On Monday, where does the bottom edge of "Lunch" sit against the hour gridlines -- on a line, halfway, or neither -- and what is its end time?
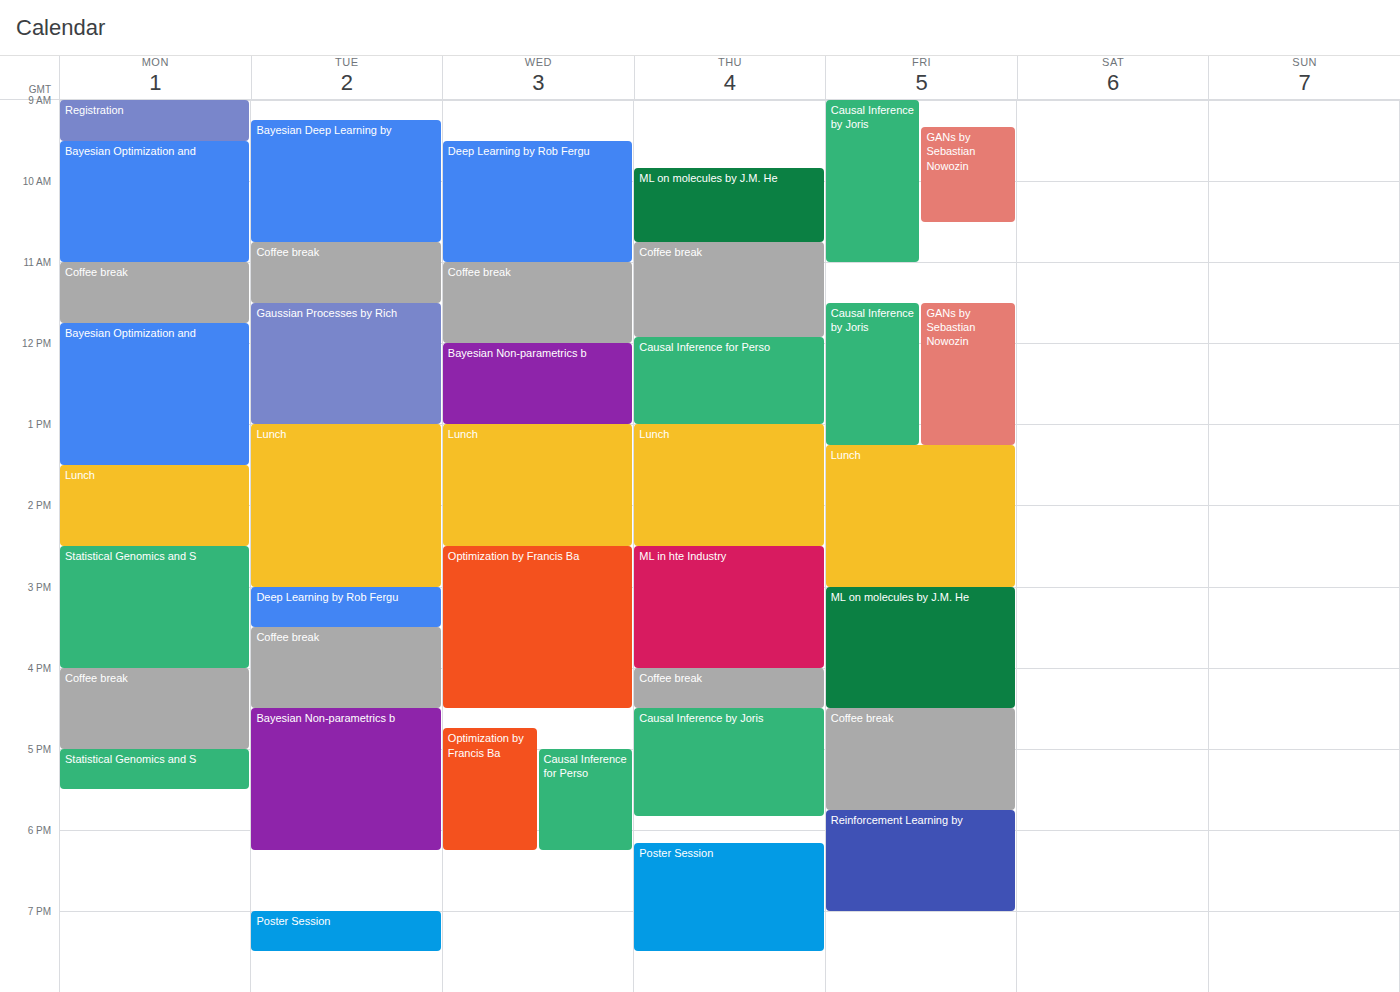
14:30 -- halfway between the 14:00 and 15:00 lines.